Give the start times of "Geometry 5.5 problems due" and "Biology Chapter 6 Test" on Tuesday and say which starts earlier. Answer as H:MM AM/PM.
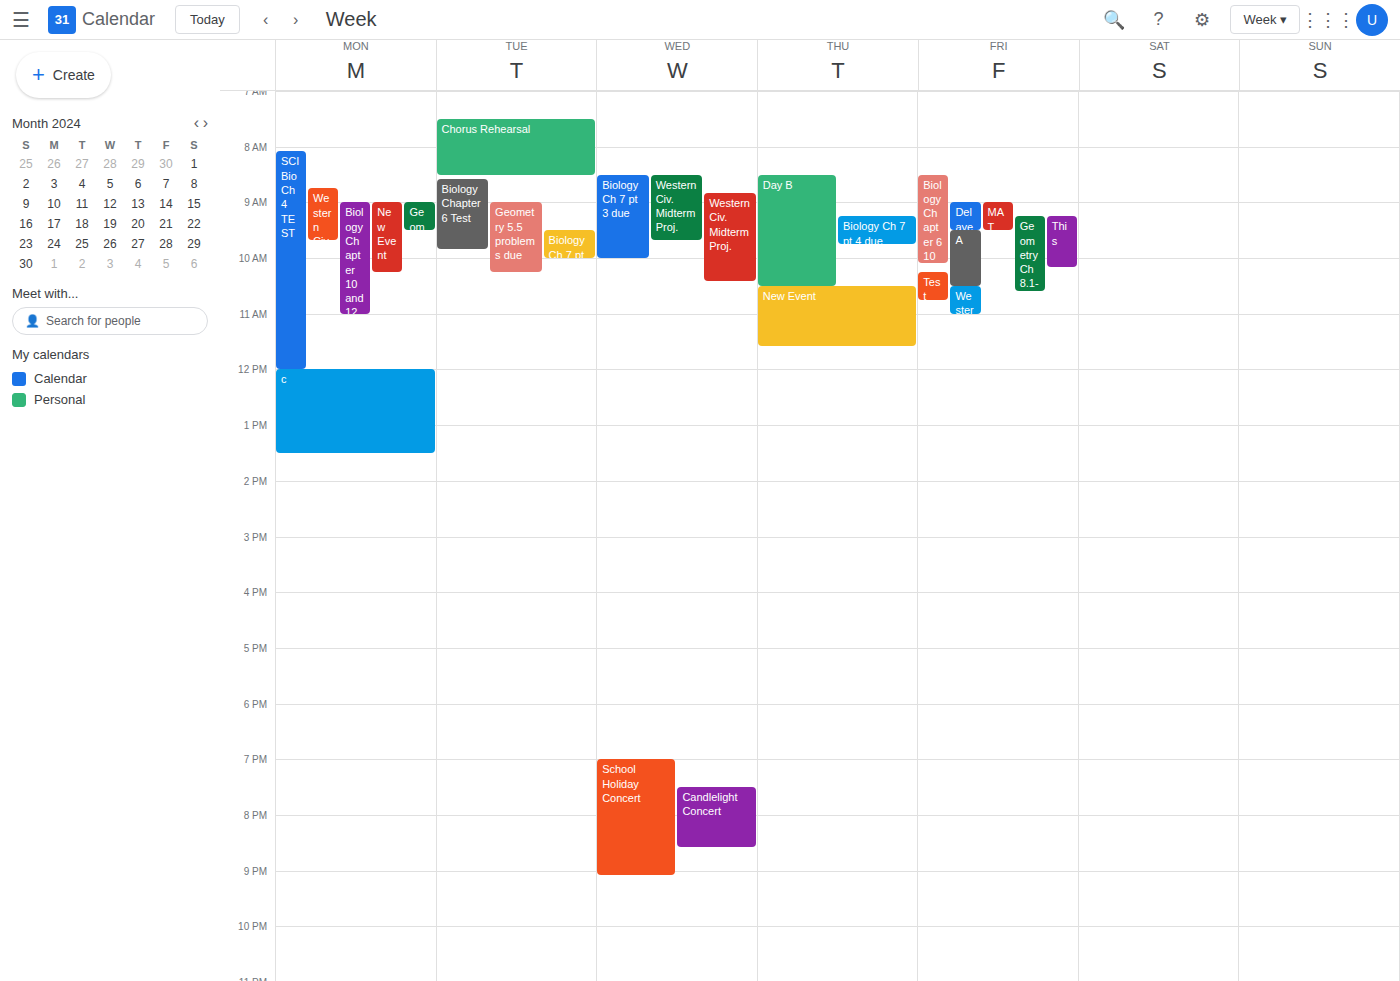
"Biology Chapter 6 Test" 8:35 AM; "Geometry 5.5 problems due" 9:00 AM.